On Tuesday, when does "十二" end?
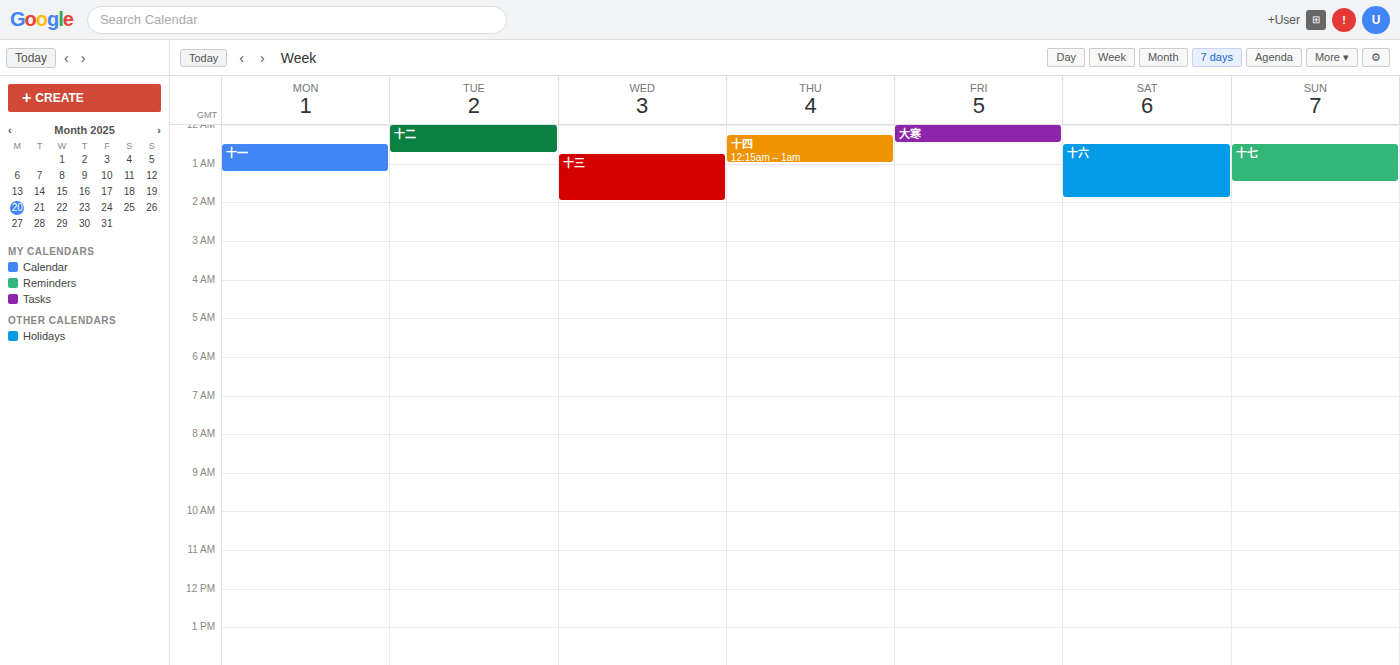
12:45 AM